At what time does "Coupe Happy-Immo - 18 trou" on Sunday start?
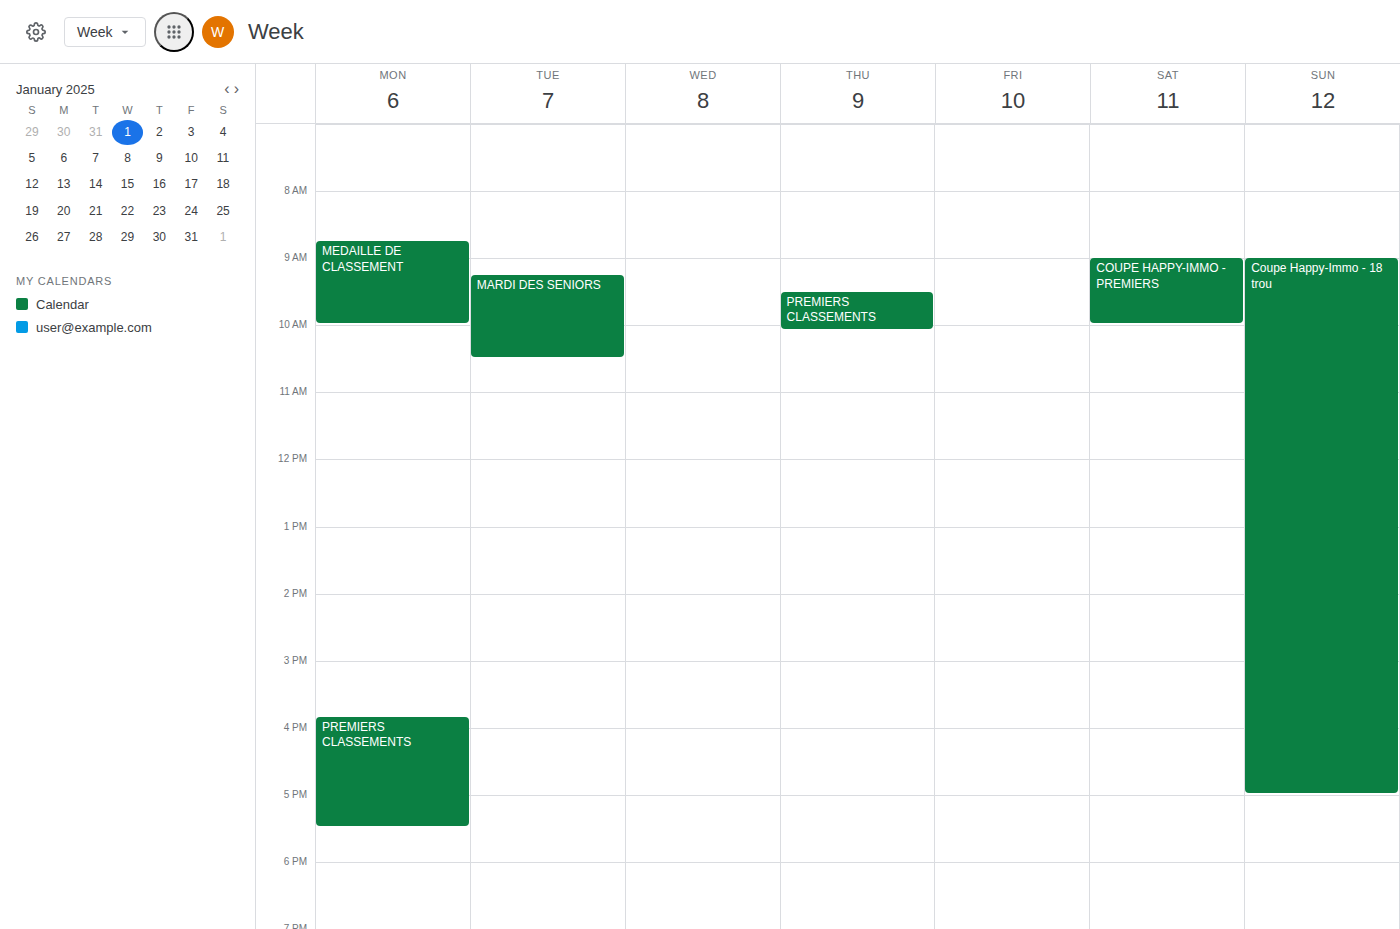
9:00 AM